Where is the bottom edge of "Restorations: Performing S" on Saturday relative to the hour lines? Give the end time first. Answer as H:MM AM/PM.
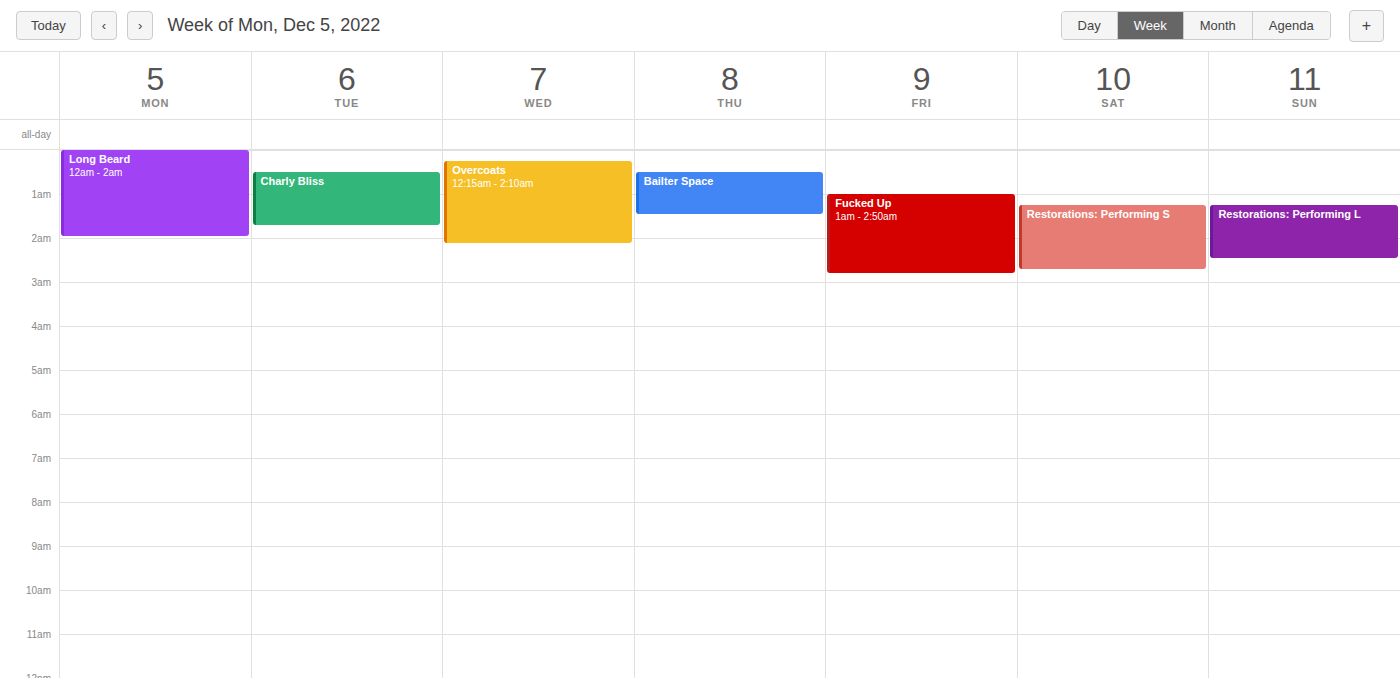
2:45 AM -- neither: three quarters of the way from the 2 AM line to the 3 AM line.